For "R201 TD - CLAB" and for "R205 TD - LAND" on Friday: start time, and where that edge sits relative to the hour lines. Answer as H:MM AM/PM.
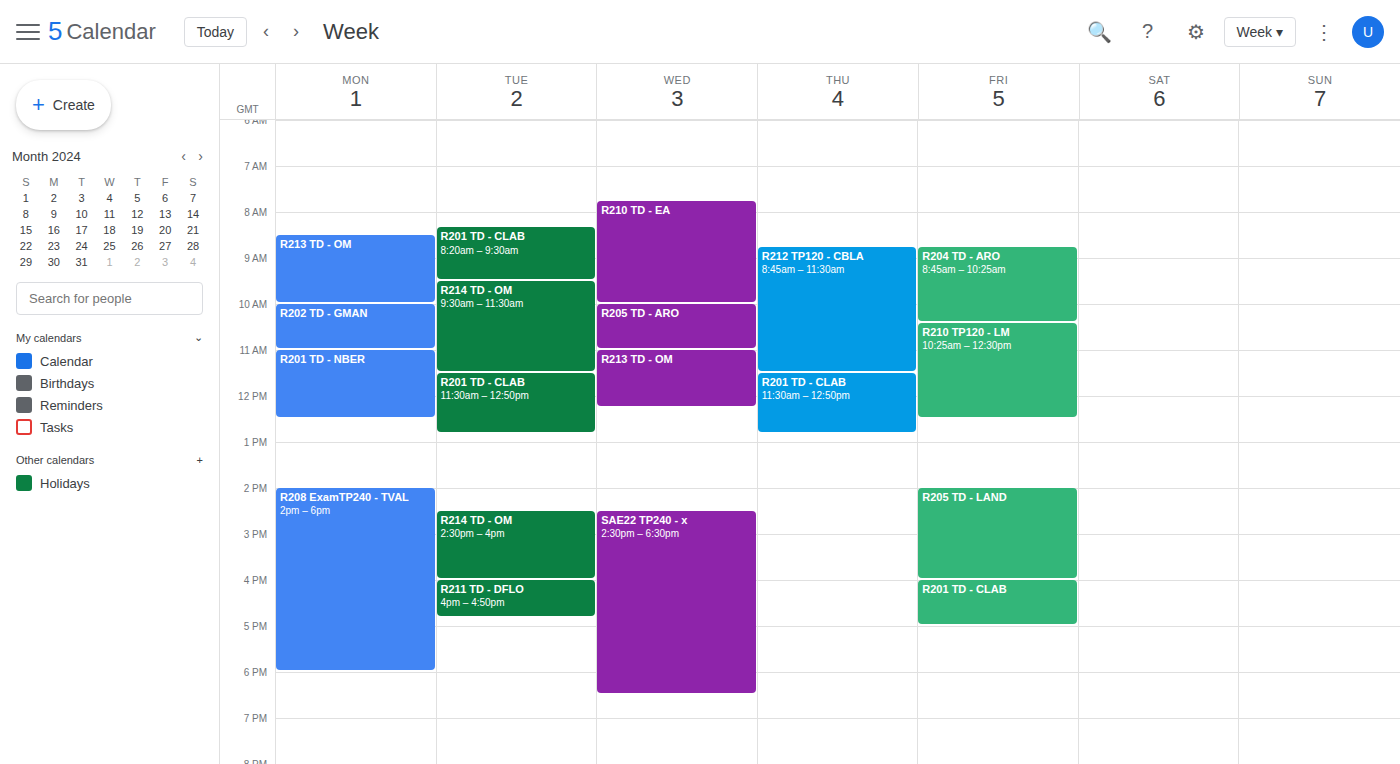
"R201 TD - CLAB": 4:00 PM, exactly on the 4 PM line. "R205 TD - LAND": 2:00 PM, exactly on the 2 PM line.